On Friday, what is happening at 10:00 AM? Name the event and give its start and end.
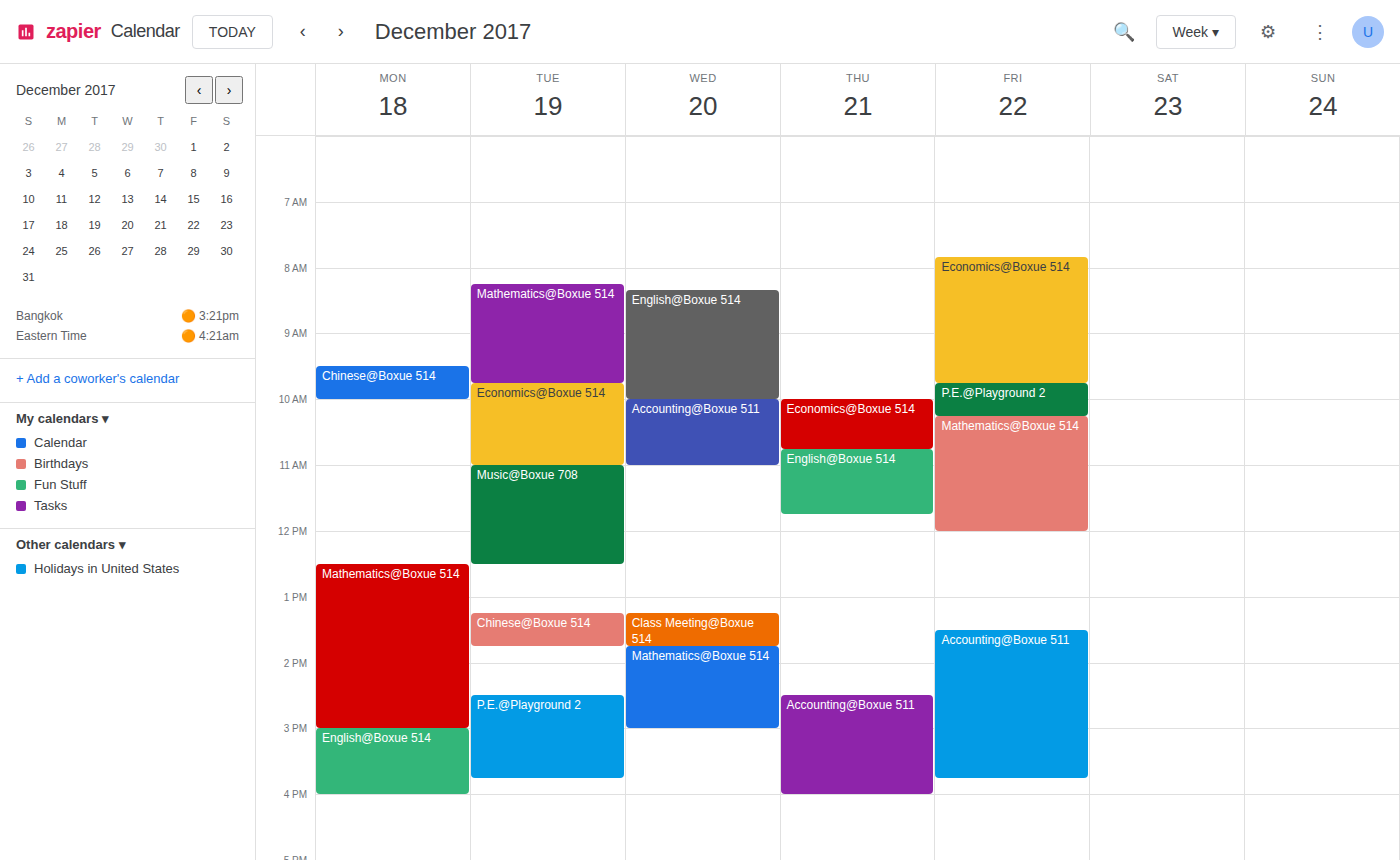
"P.E.@Playground 2", 9:45 AM to 10:15 AM